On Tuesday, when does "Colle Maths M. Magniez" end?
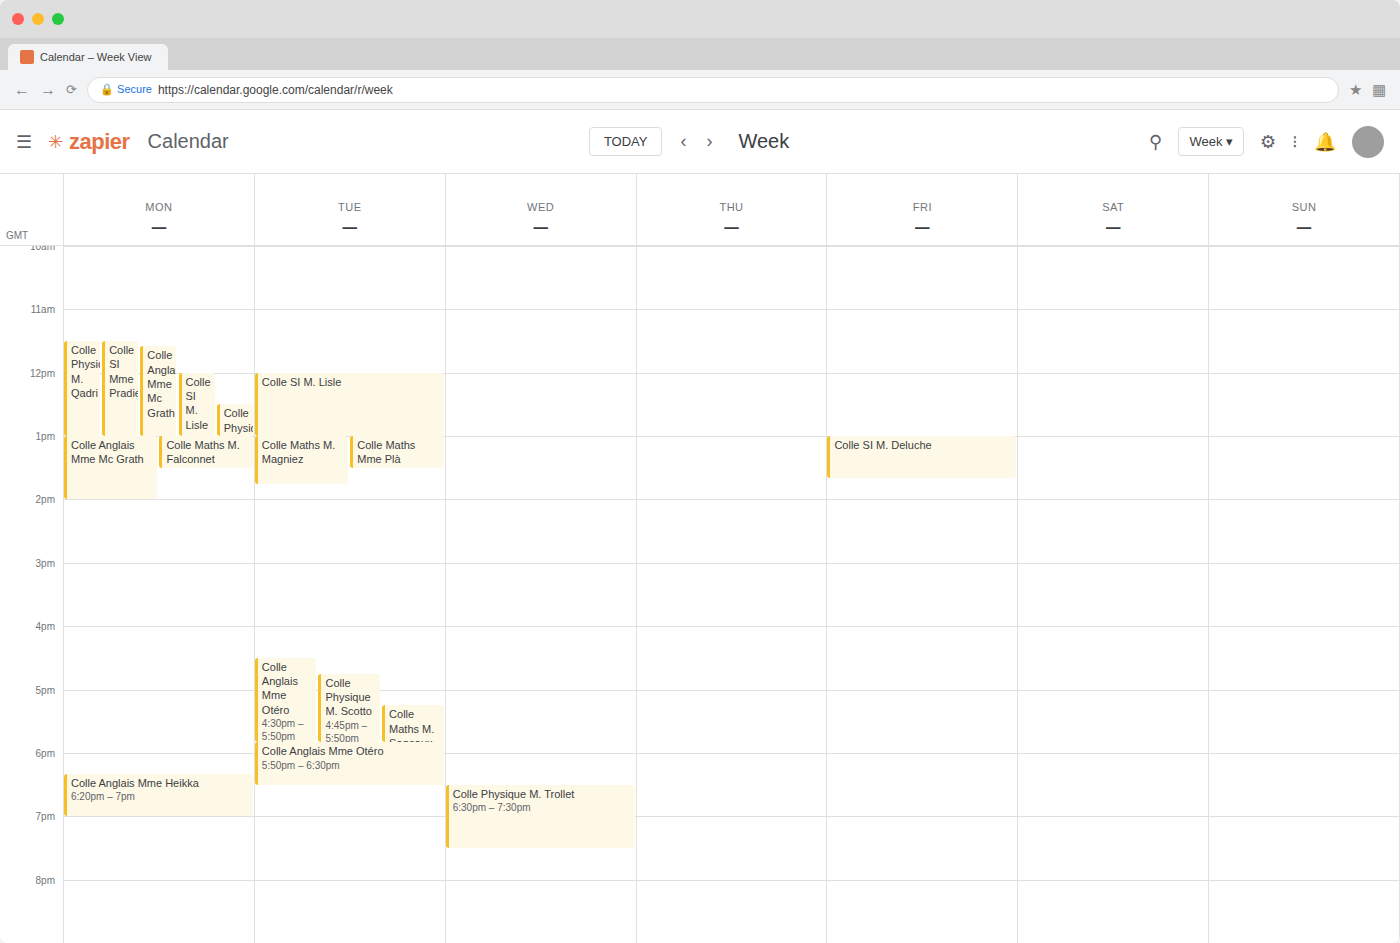
1:45 PM